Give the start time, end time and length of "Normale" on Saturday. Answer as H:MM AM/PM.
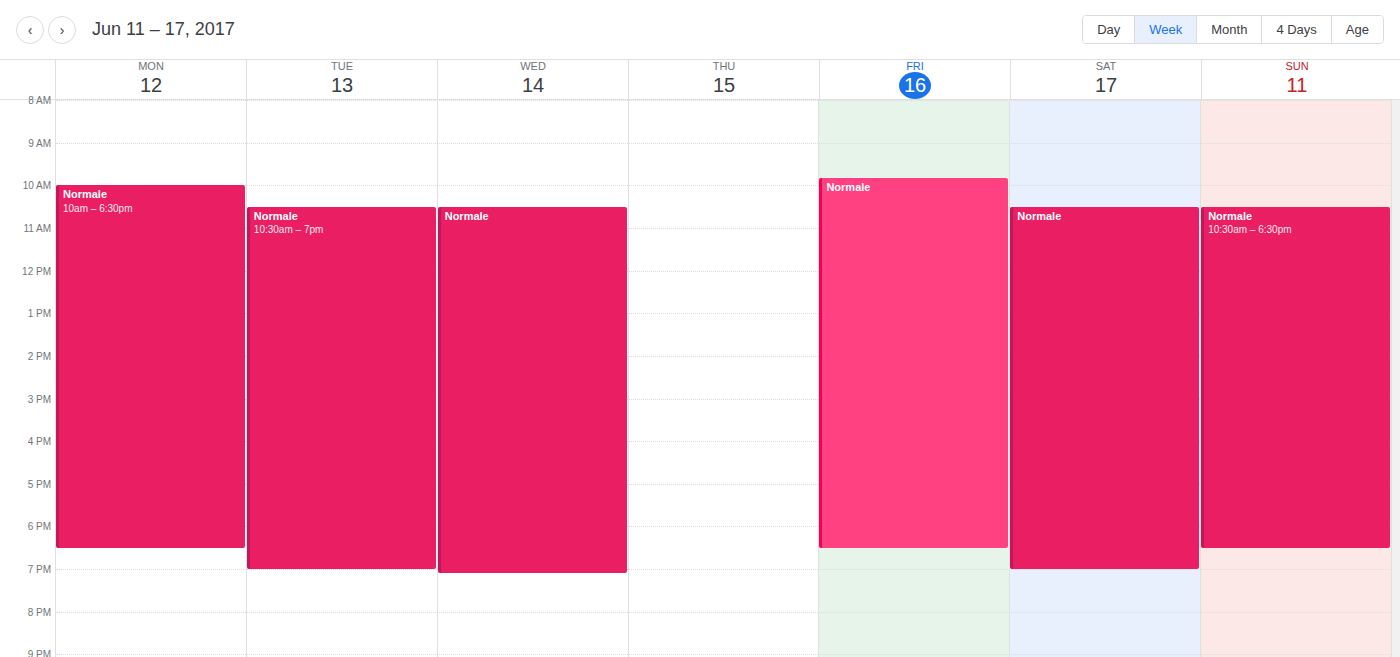
10:30 AM to 7:00 PM, 8 hours 30 minutes